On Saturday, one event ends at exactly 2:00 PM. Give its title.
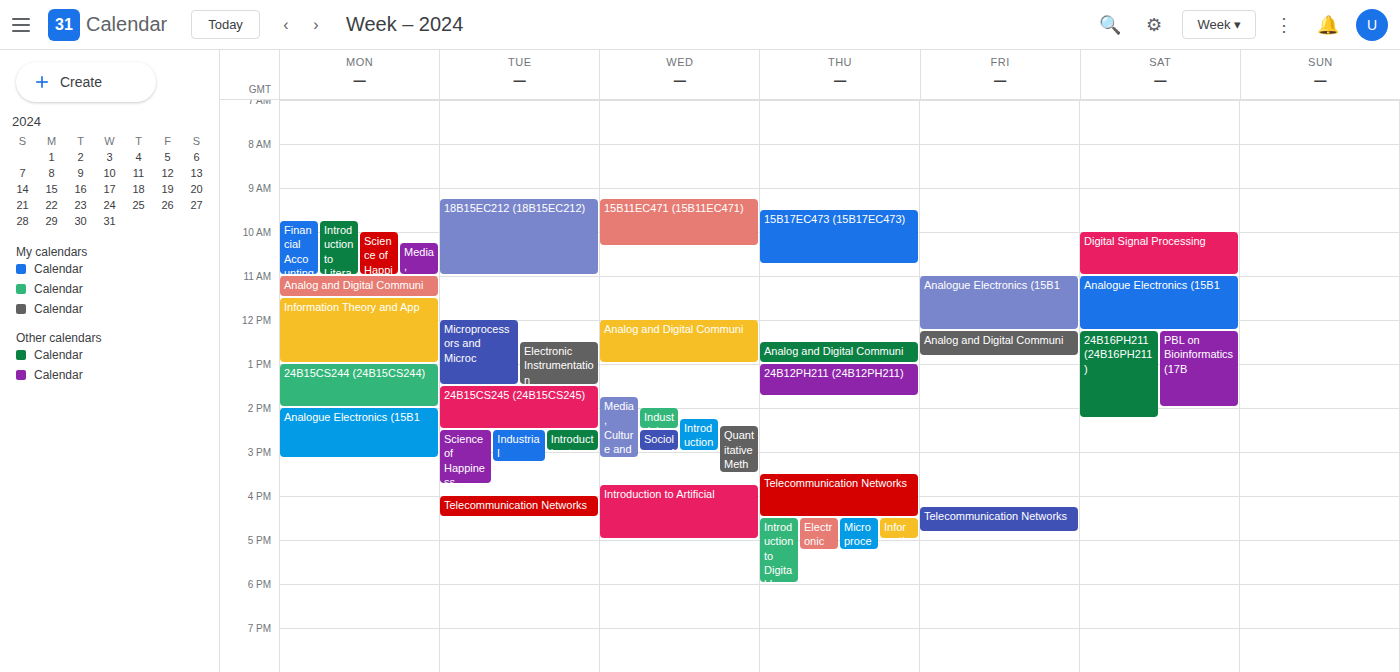
"PBL on Bioinformatics (17B"